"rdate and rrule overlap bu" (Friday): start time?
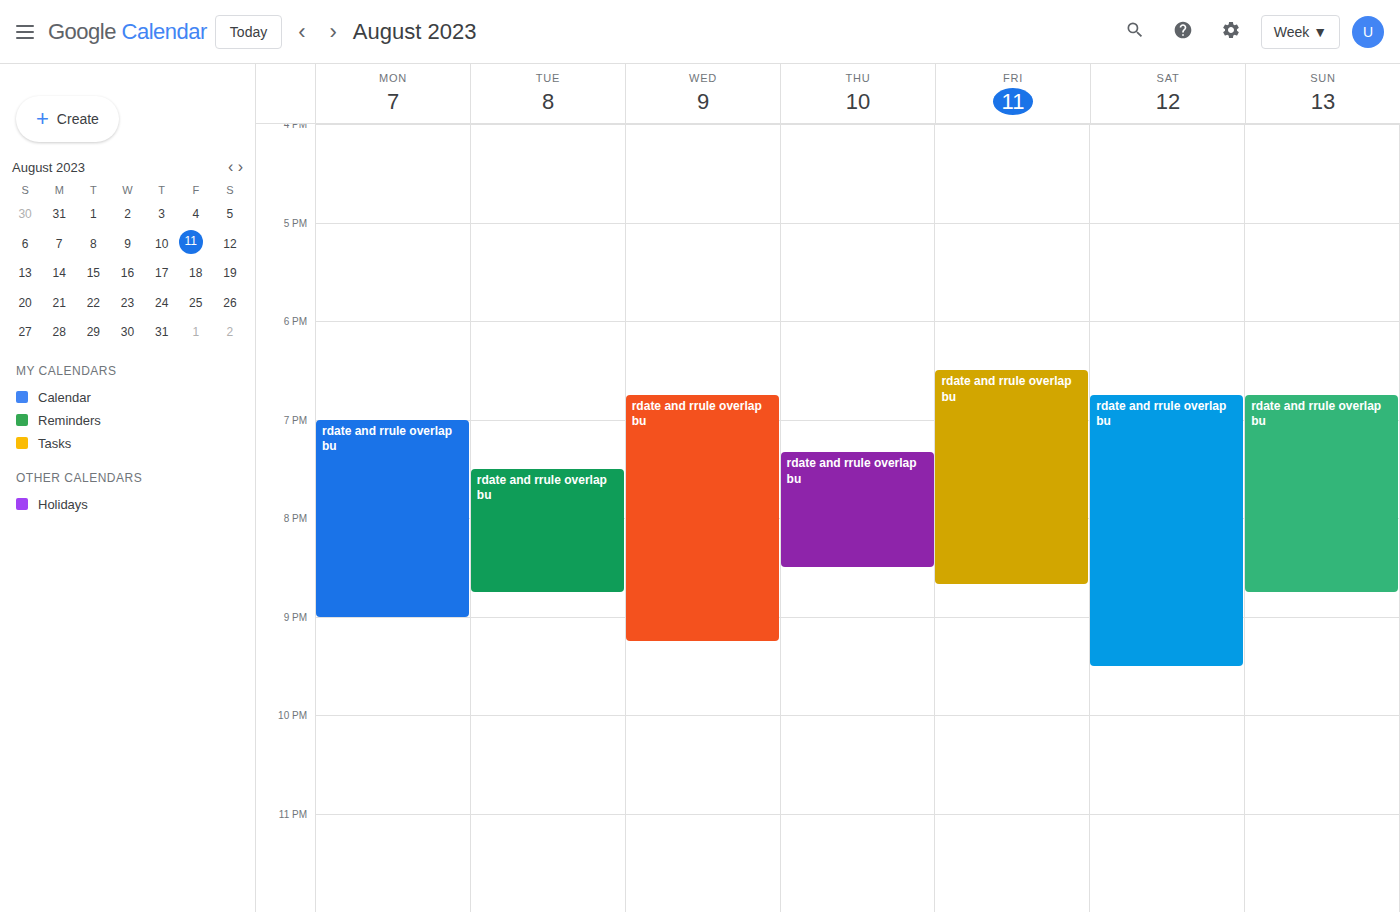
6:30 PM